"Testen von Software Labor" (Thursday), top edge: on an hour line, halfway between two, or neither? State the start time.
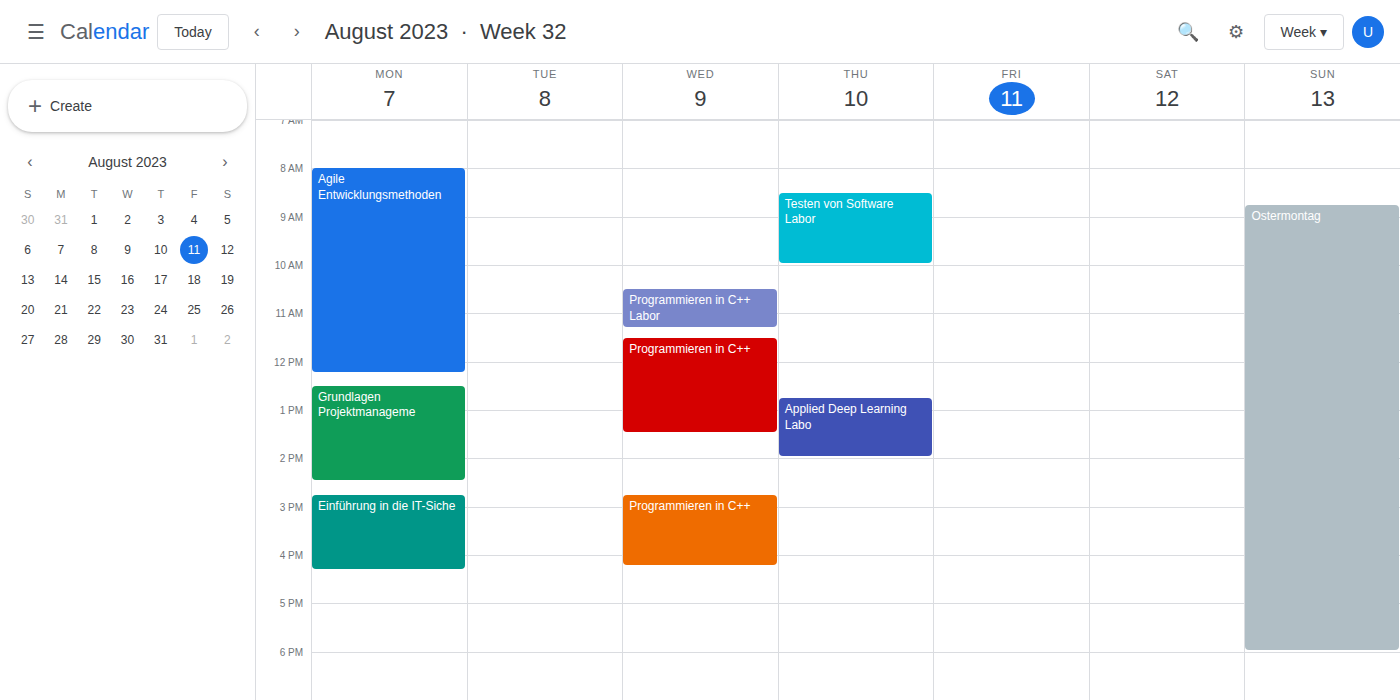
08:30 -- halfway between the 08:00 and 09:00 lines.